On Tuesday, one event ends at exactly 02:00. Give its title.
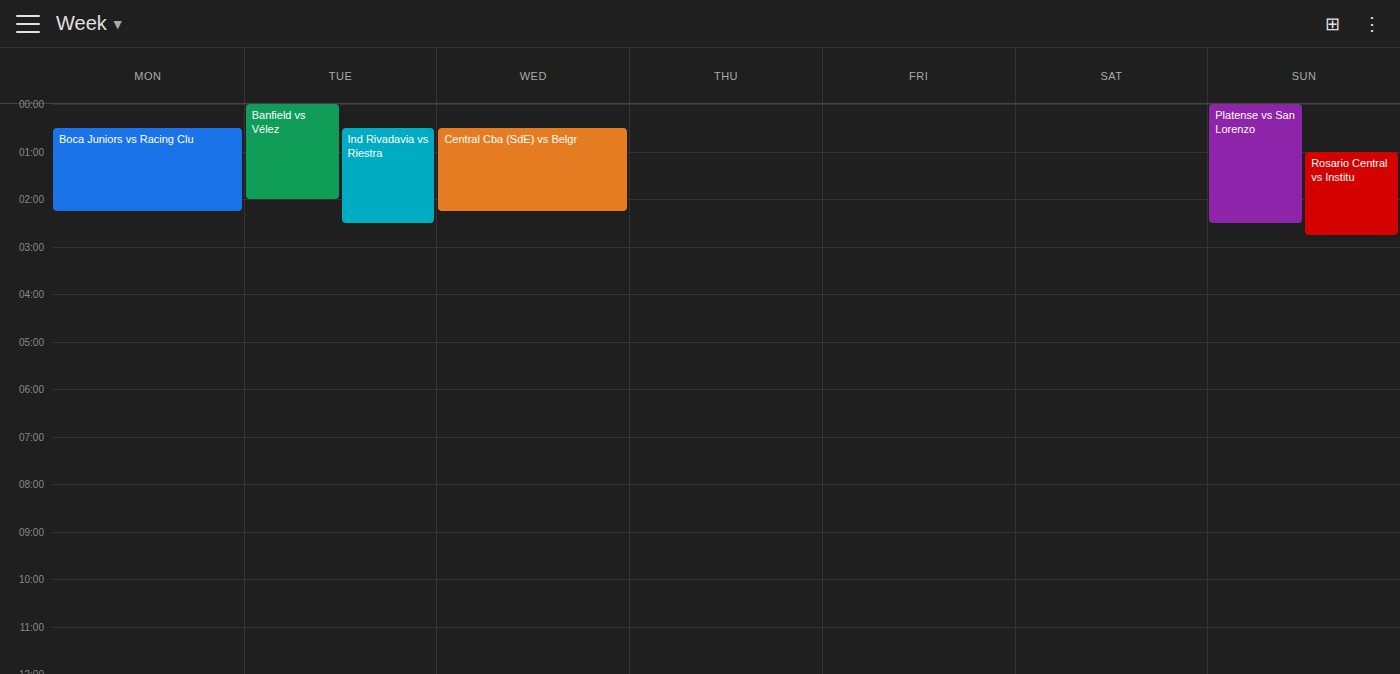
"Banfield vs Vélez"